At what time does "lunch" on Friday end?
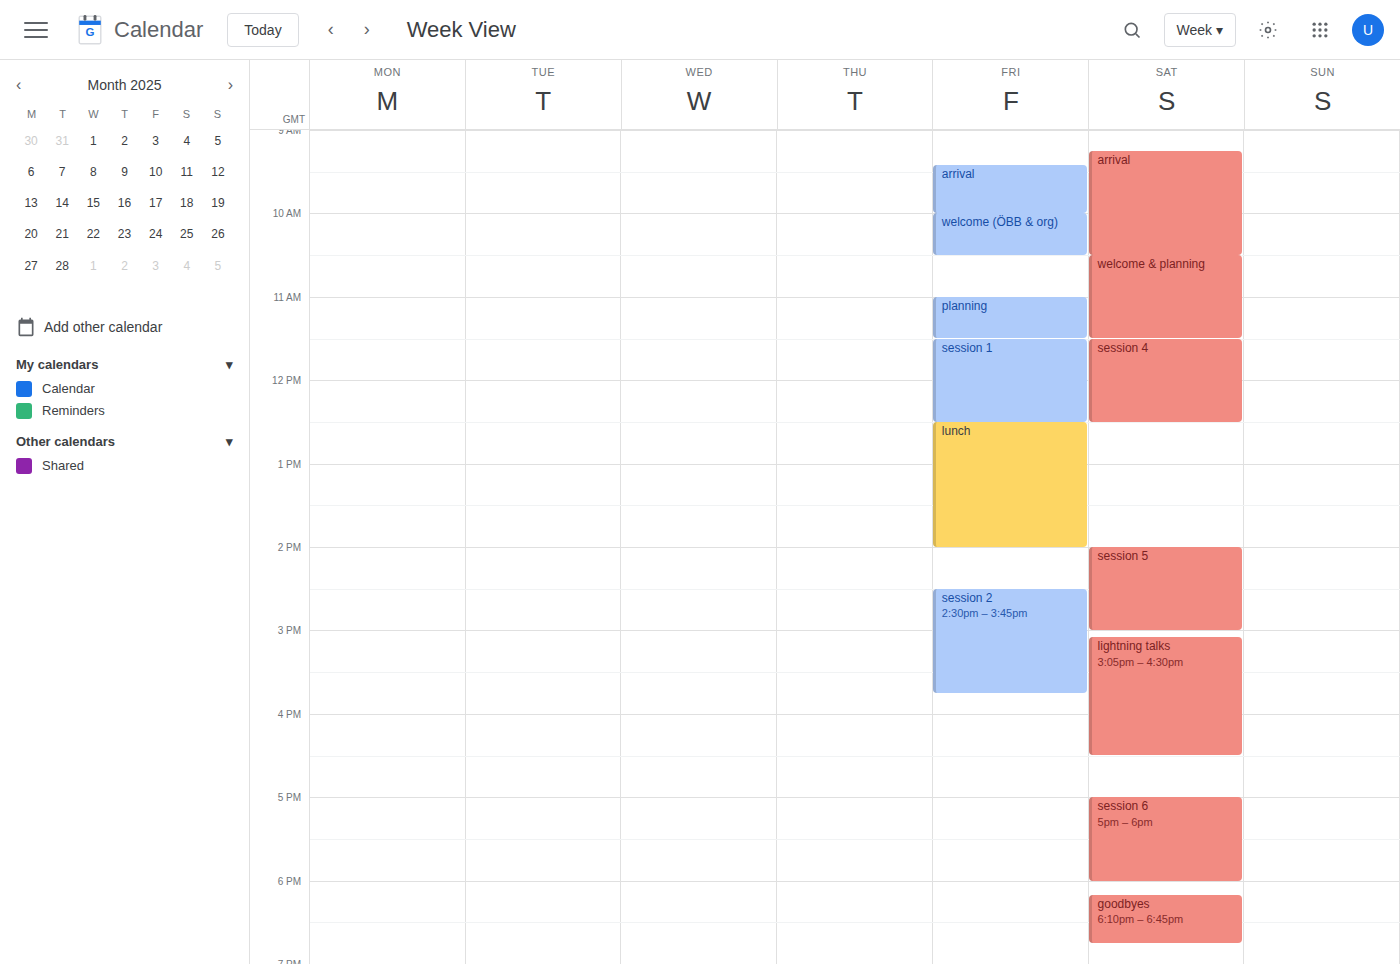
2:00 PM